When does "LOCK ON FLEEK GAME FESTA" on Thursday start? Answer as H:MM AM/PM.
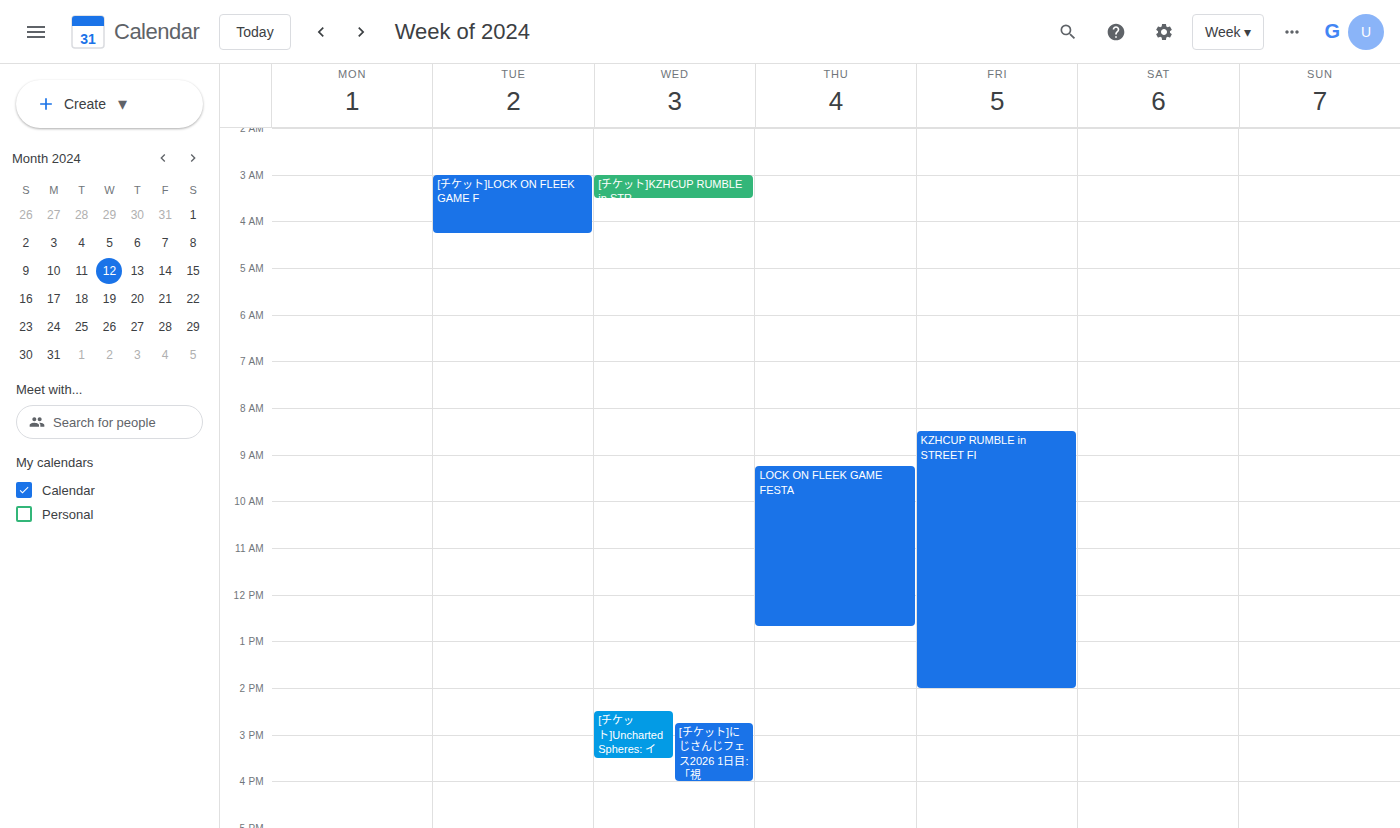
9:15 AM